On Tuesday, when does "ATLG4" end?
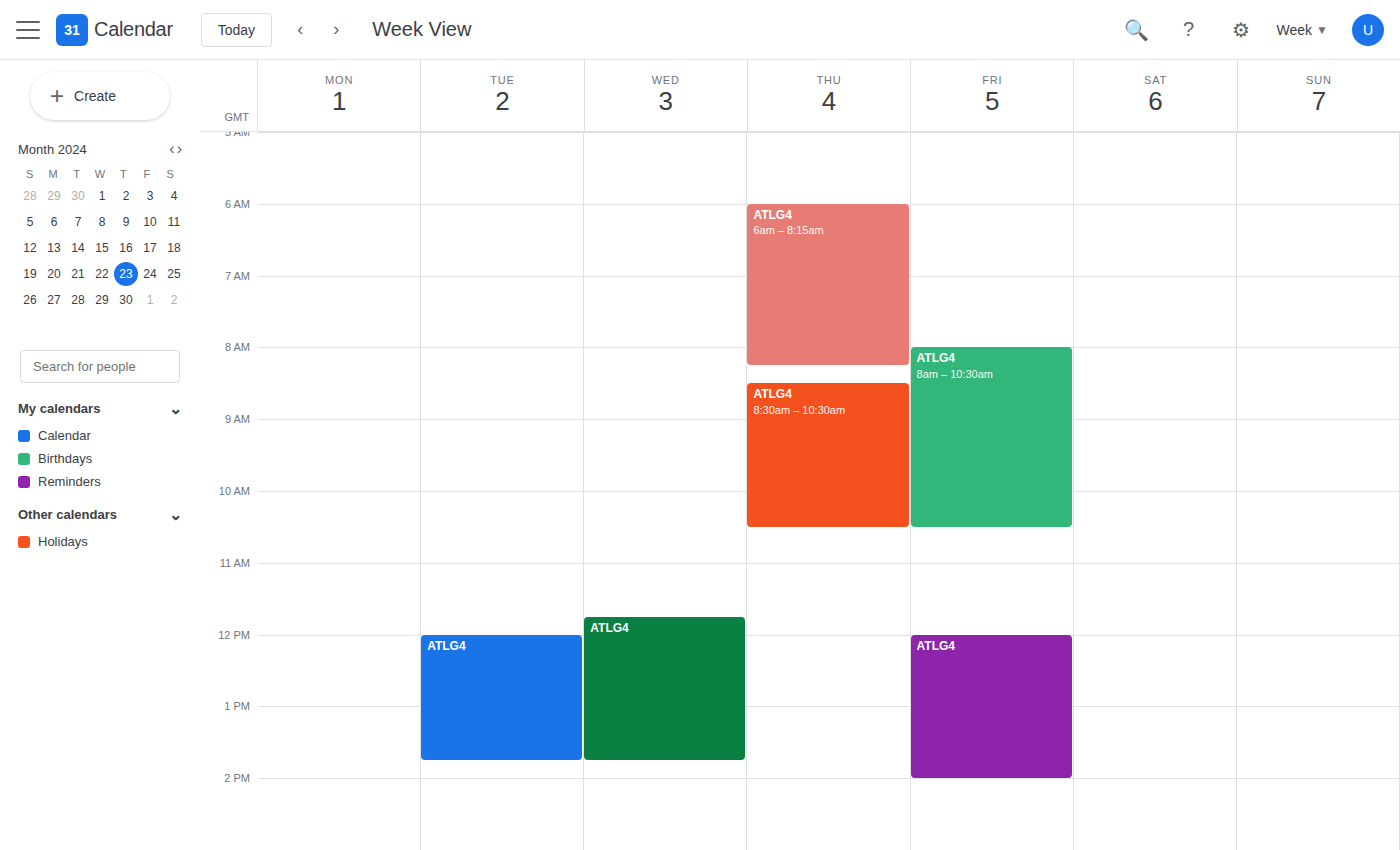
1:45 PM